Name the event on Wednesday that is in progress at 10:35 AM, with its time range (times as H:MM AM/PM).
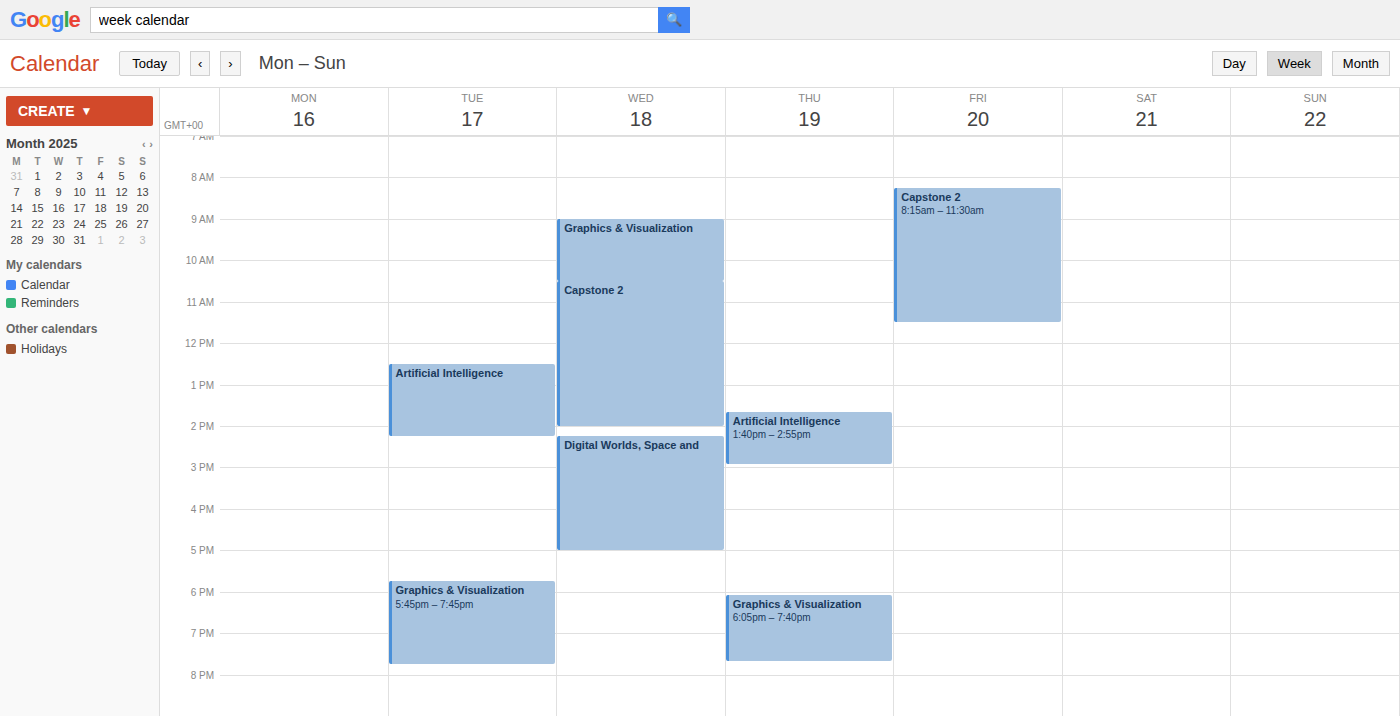
"Capstone 2", 10:30 AM to 2:00 PM